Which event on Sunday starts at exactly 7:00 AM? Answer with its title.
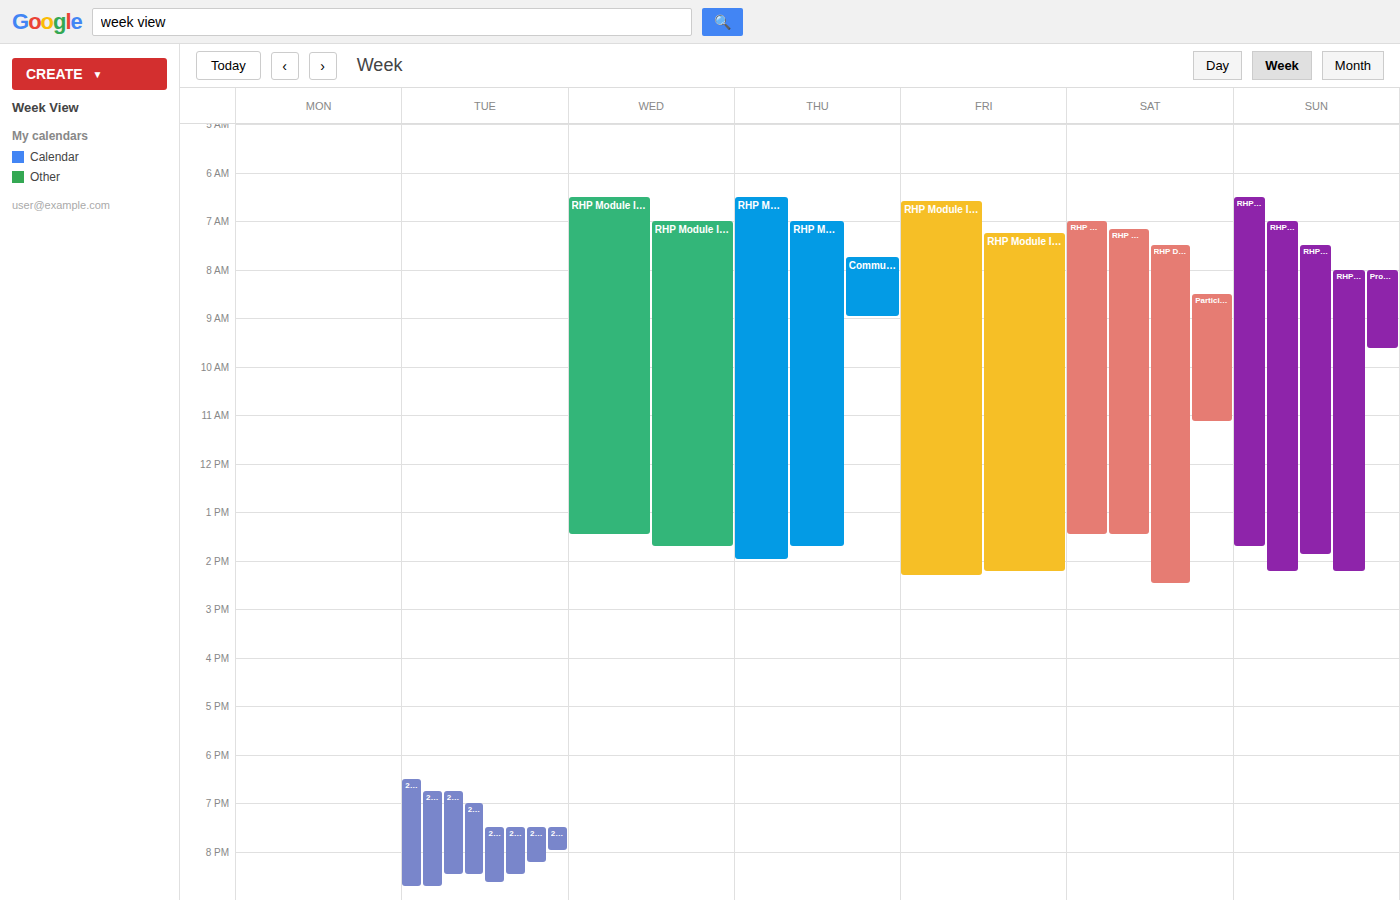
"RHP Giving & Receiving Fee"